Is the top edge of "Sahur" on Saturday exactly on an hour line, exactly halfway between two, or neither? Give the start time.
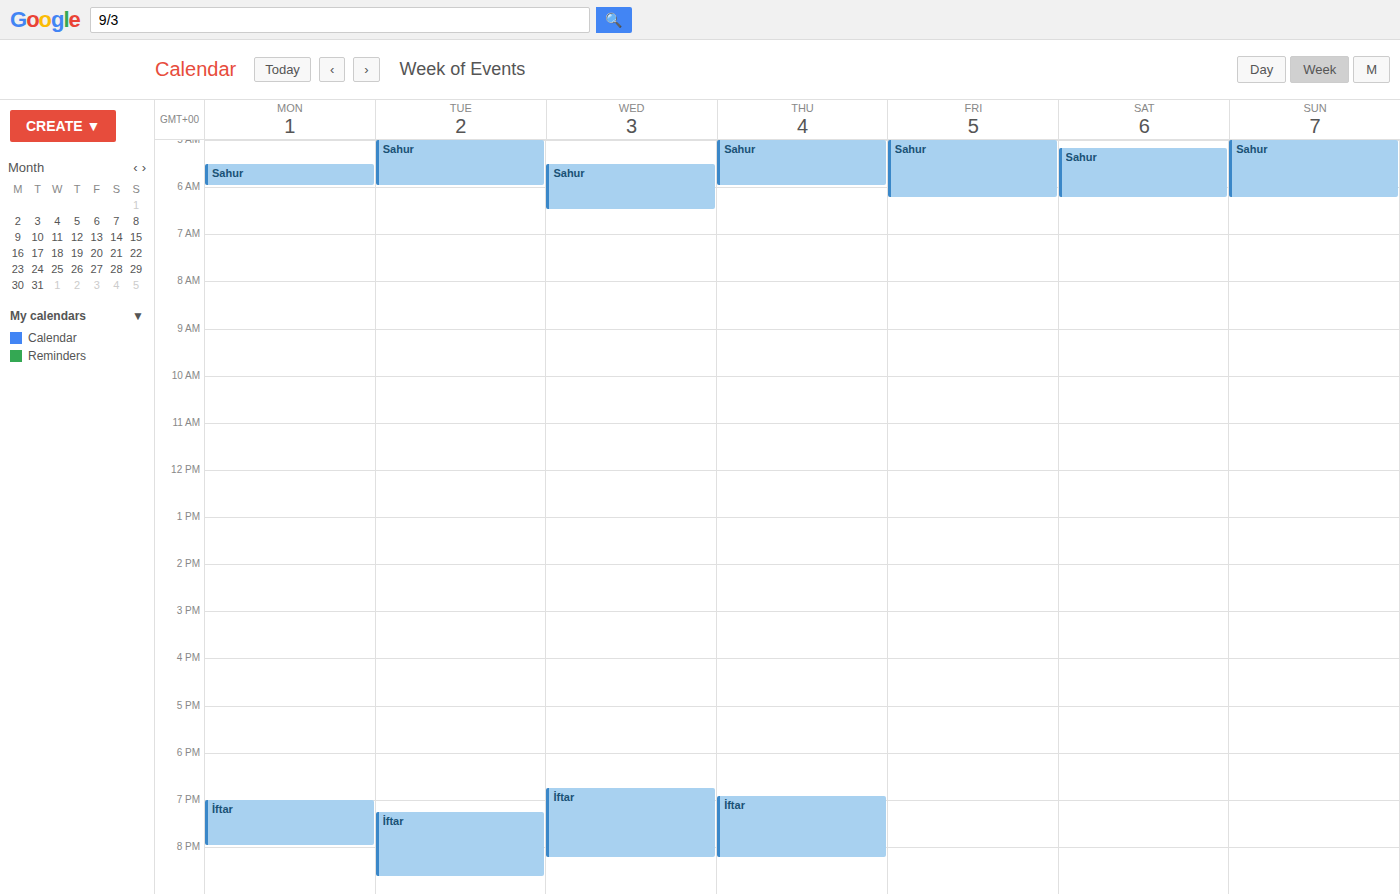
05:10 -- neither: 10 minutes below the 05:00 line and 50 minutes above the 06:00 line.